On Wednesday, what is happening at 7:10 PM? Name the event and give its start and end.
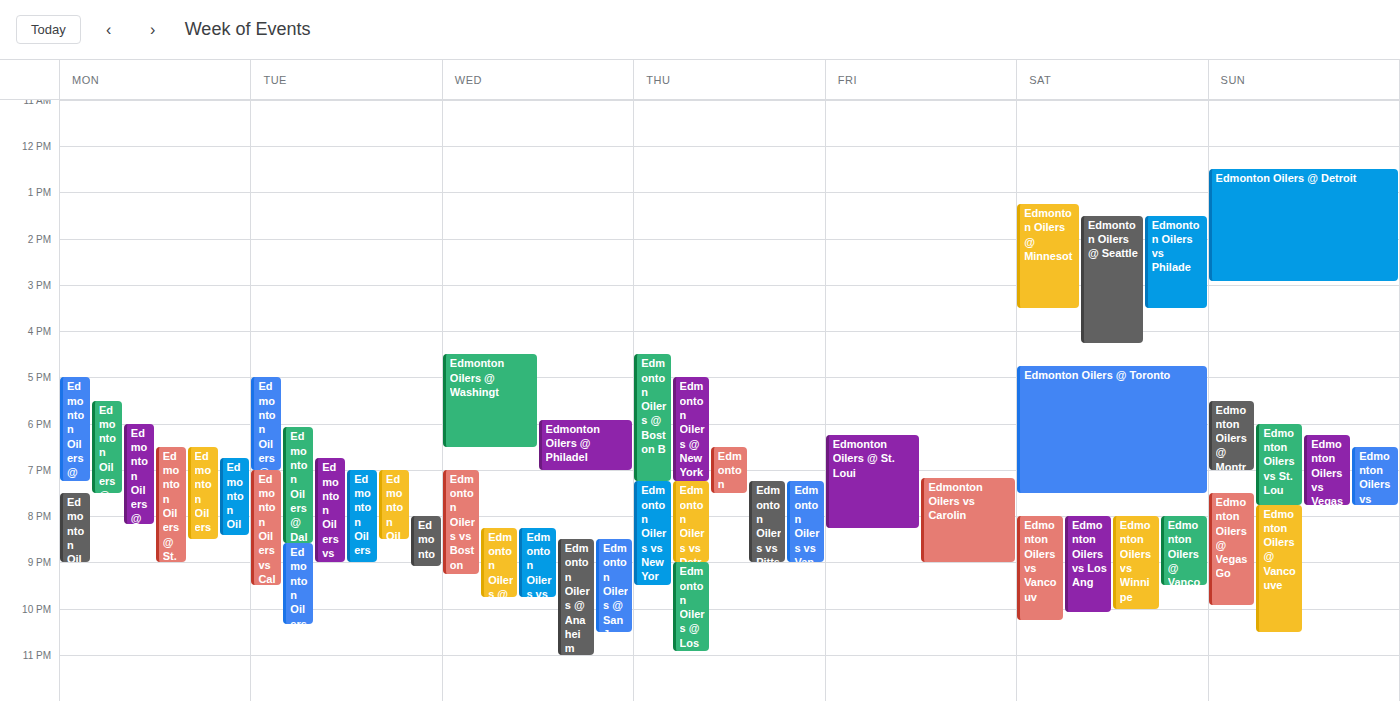
"Edmonton Oilers vs Boston", 7:00 PM to 9:15 PM